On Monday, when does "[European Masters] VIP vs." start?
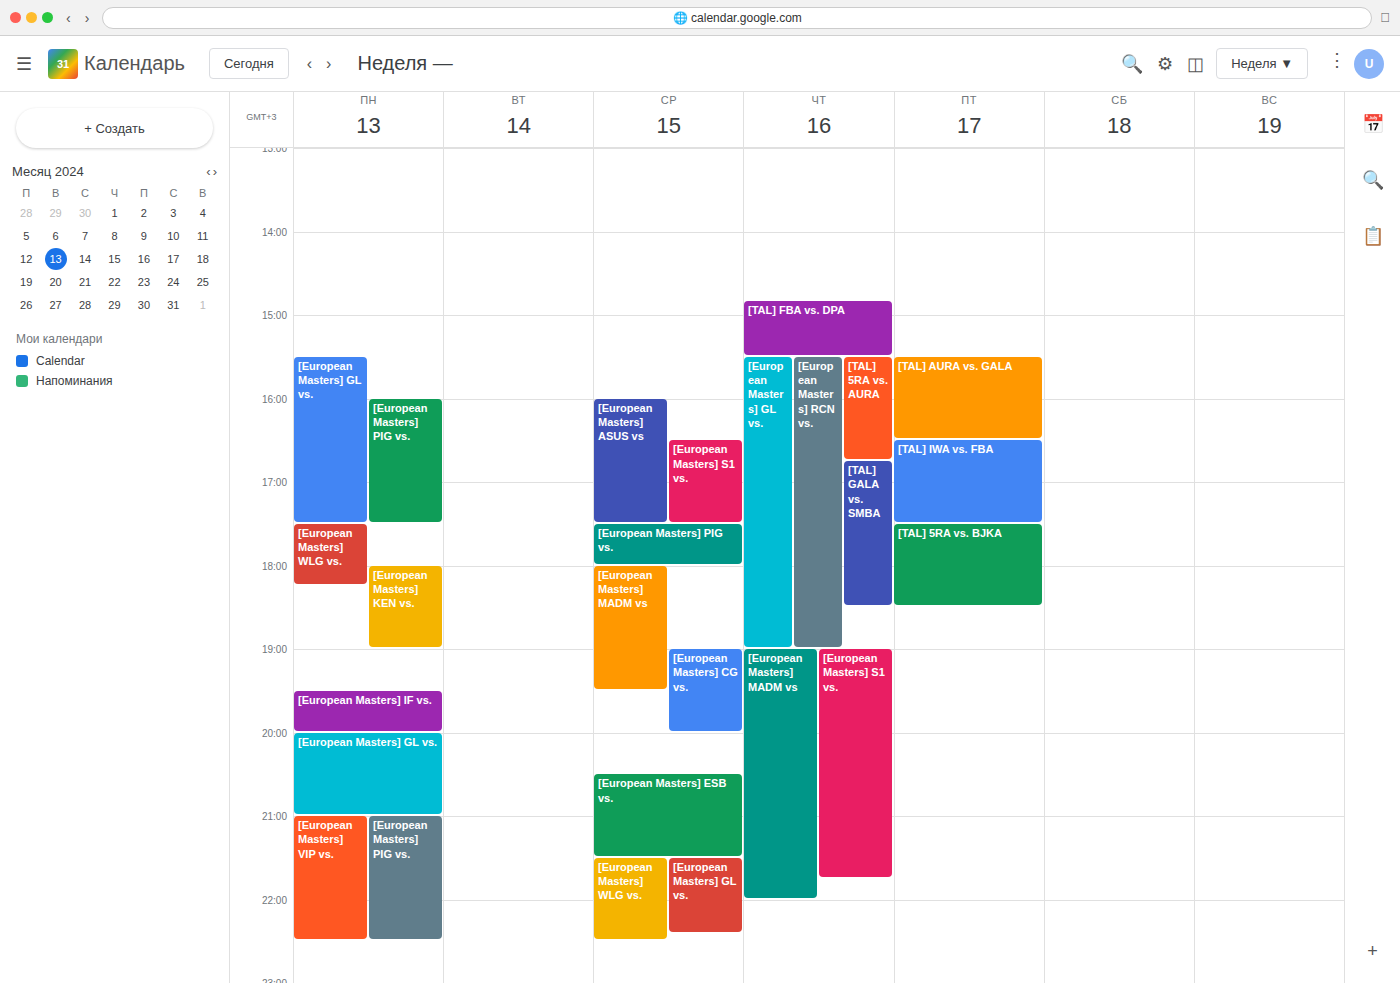
9:00 PM